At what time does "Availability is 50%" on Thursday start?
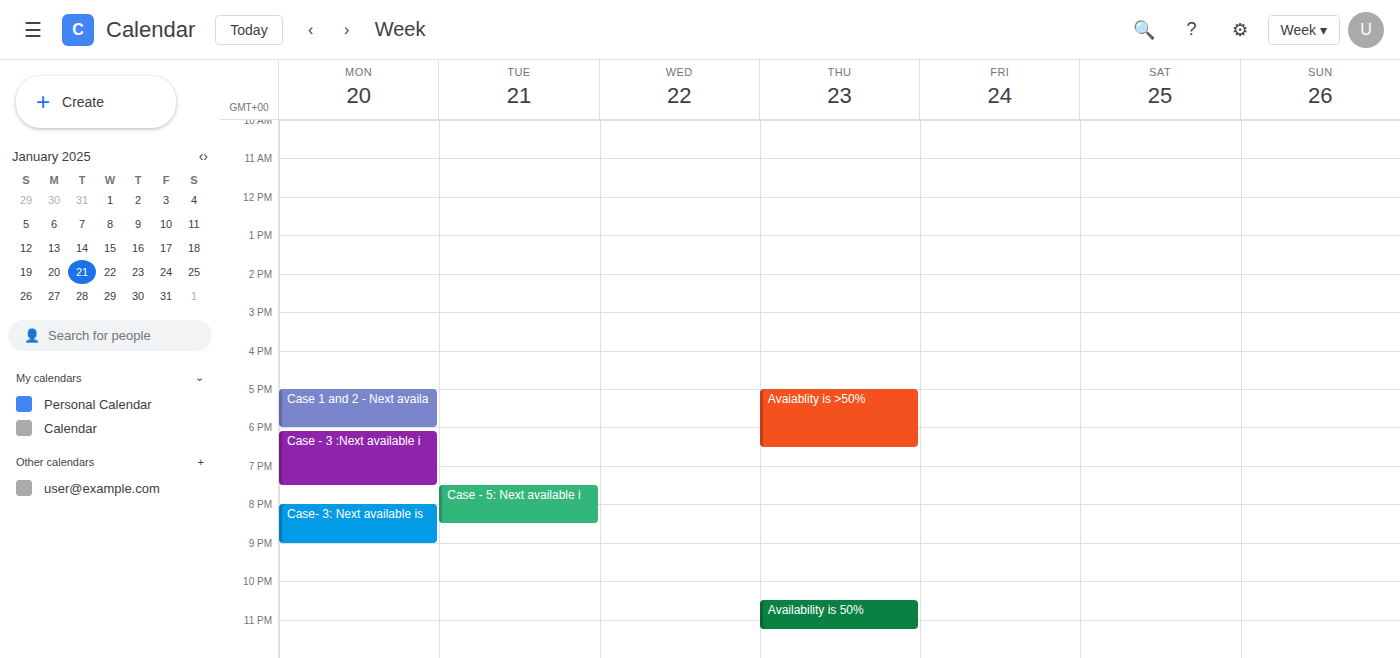
10:30 PM